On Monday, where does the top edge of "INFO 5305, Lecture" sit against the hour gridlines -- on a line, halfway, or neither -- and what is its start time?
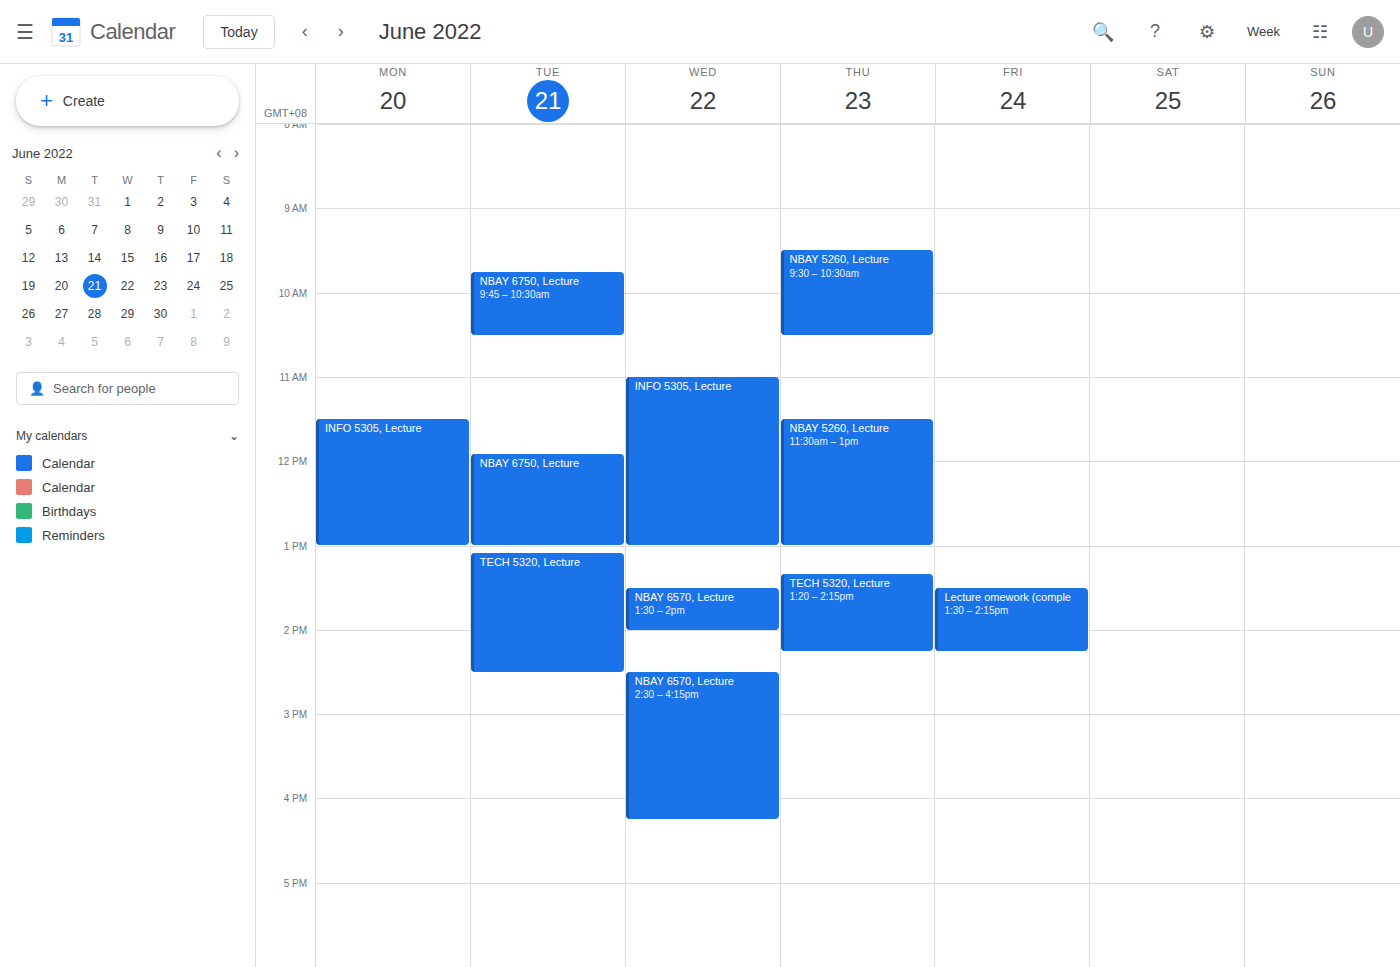
11:30 AM -- halfway between the 11 AM and 12 PM lines.